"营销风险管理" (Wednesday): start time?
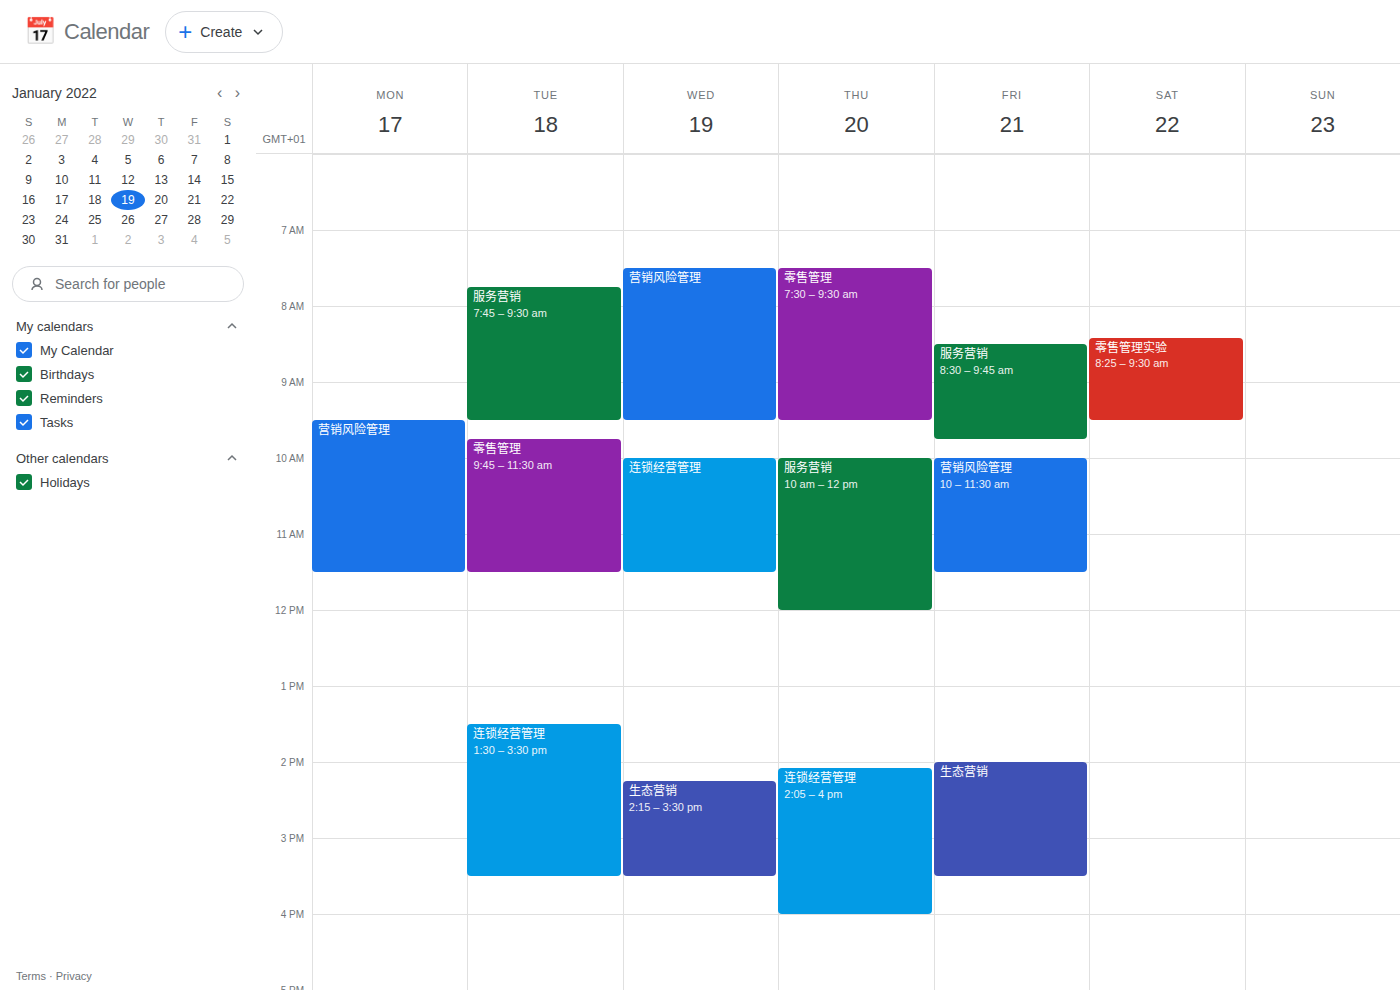
7:30 AM